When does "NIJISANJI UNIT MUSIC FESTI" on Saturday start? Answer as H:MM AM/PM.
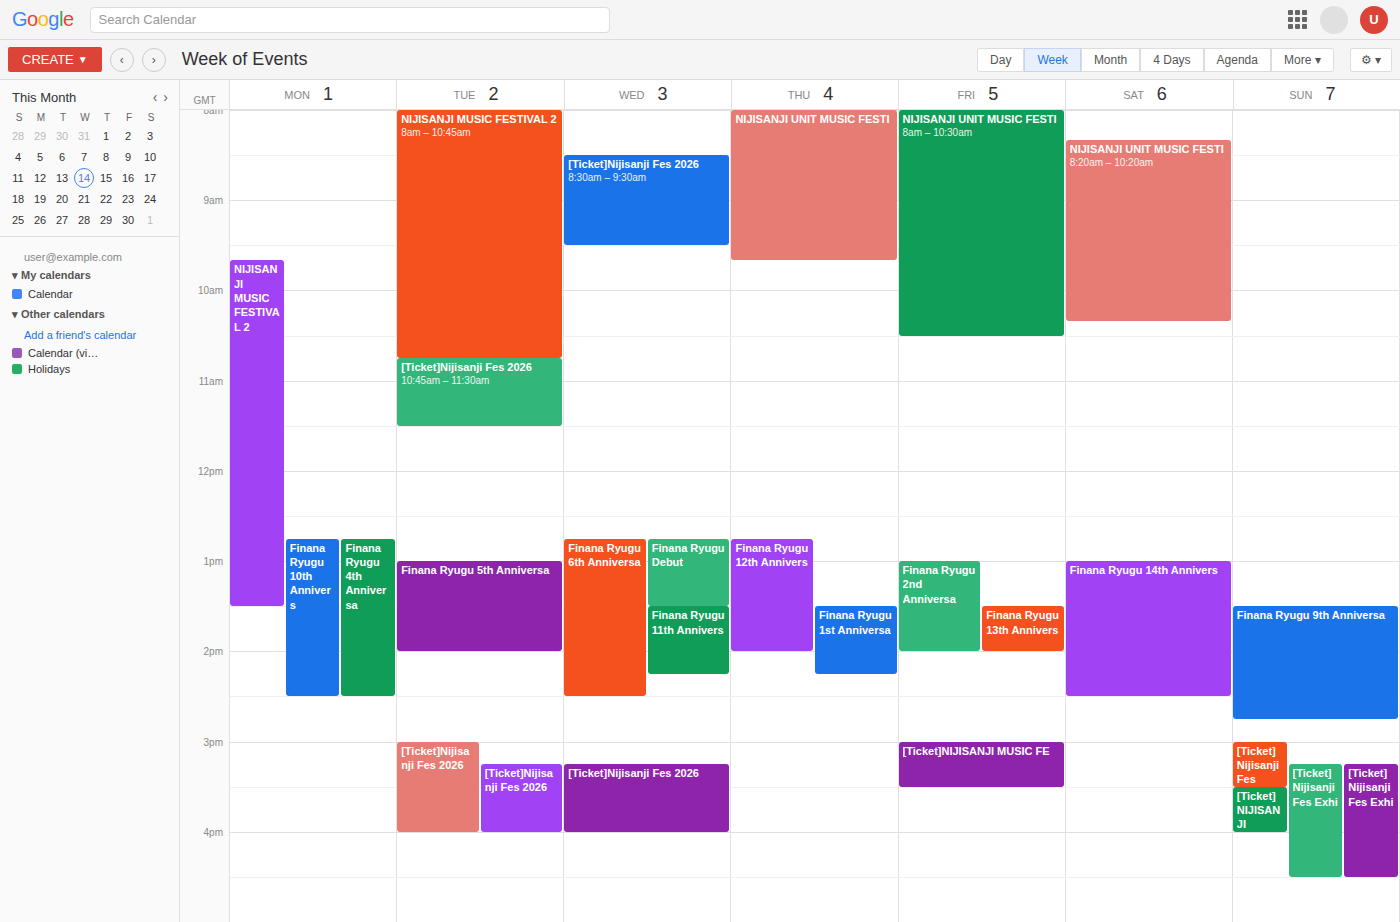
8:20 AM